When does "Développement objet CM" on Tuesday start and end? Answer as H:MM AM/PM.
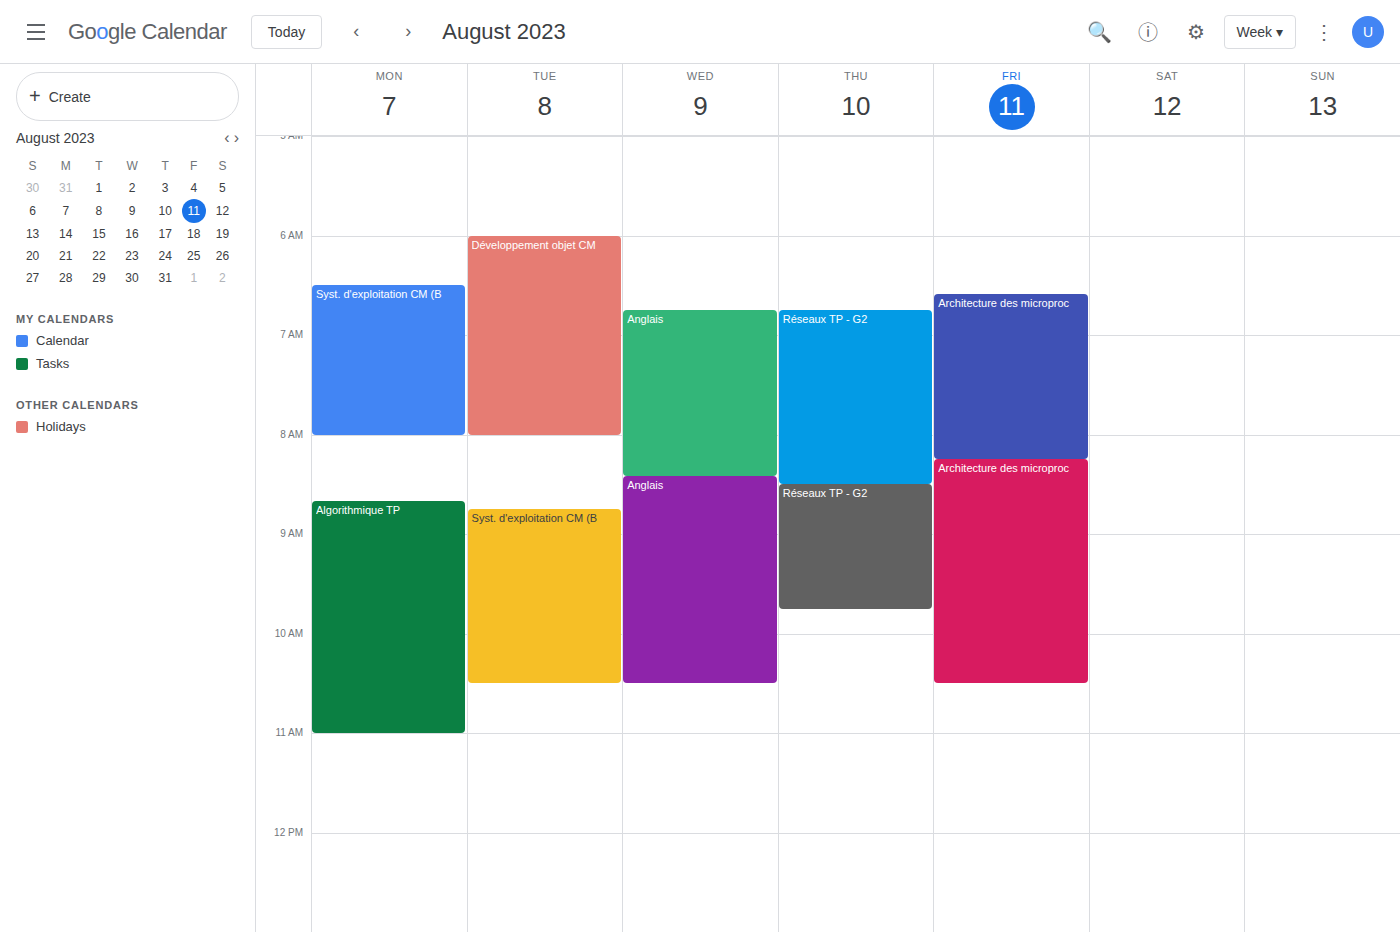
6:00 AM to 8:00 AM